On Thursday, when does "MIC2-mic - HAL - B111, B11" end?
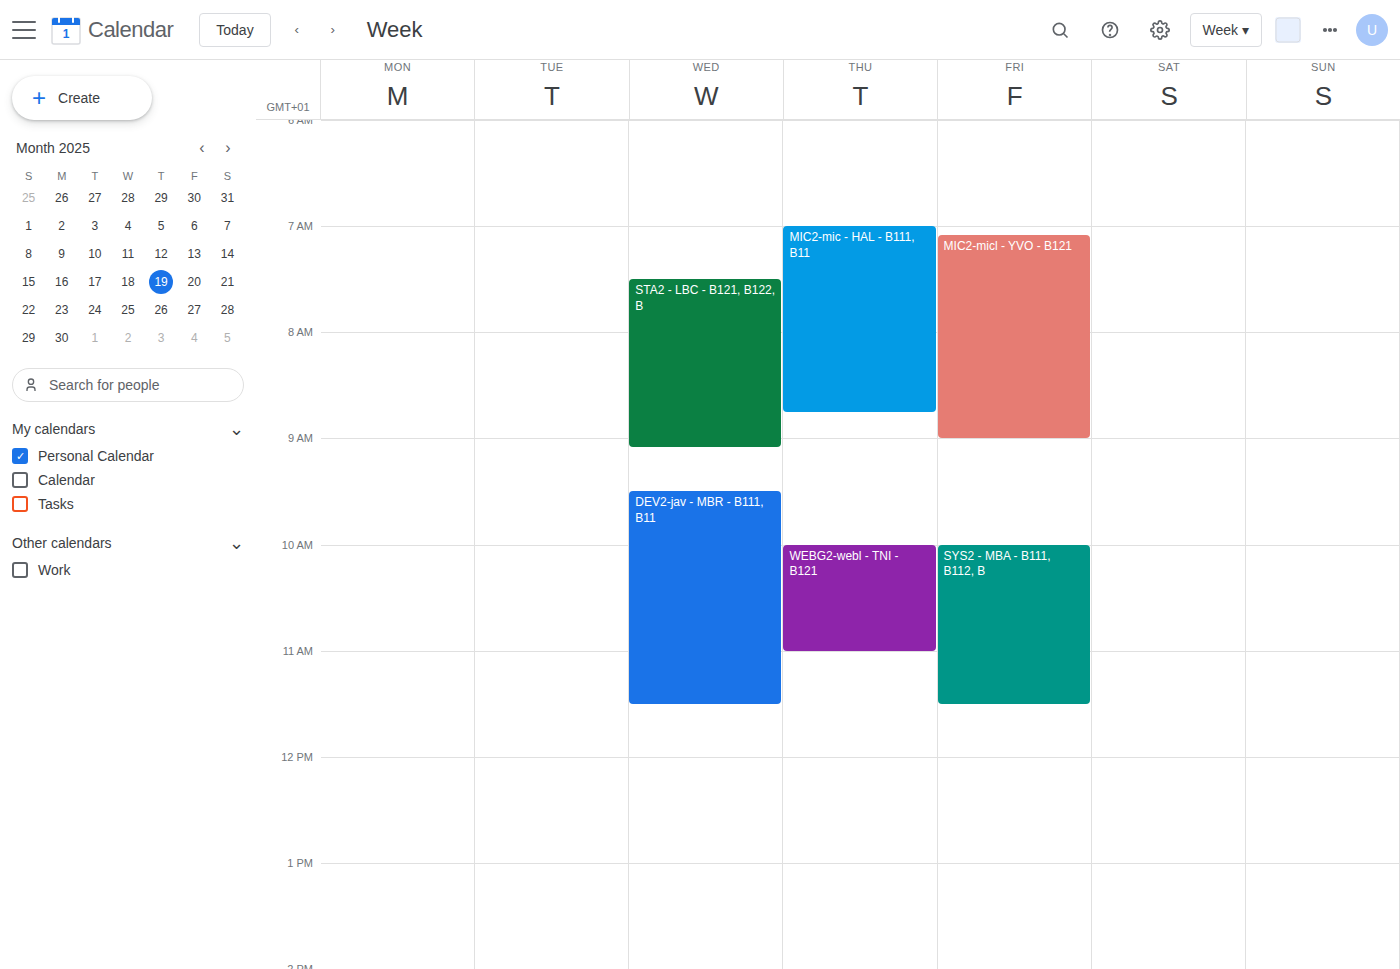
8:45 AM